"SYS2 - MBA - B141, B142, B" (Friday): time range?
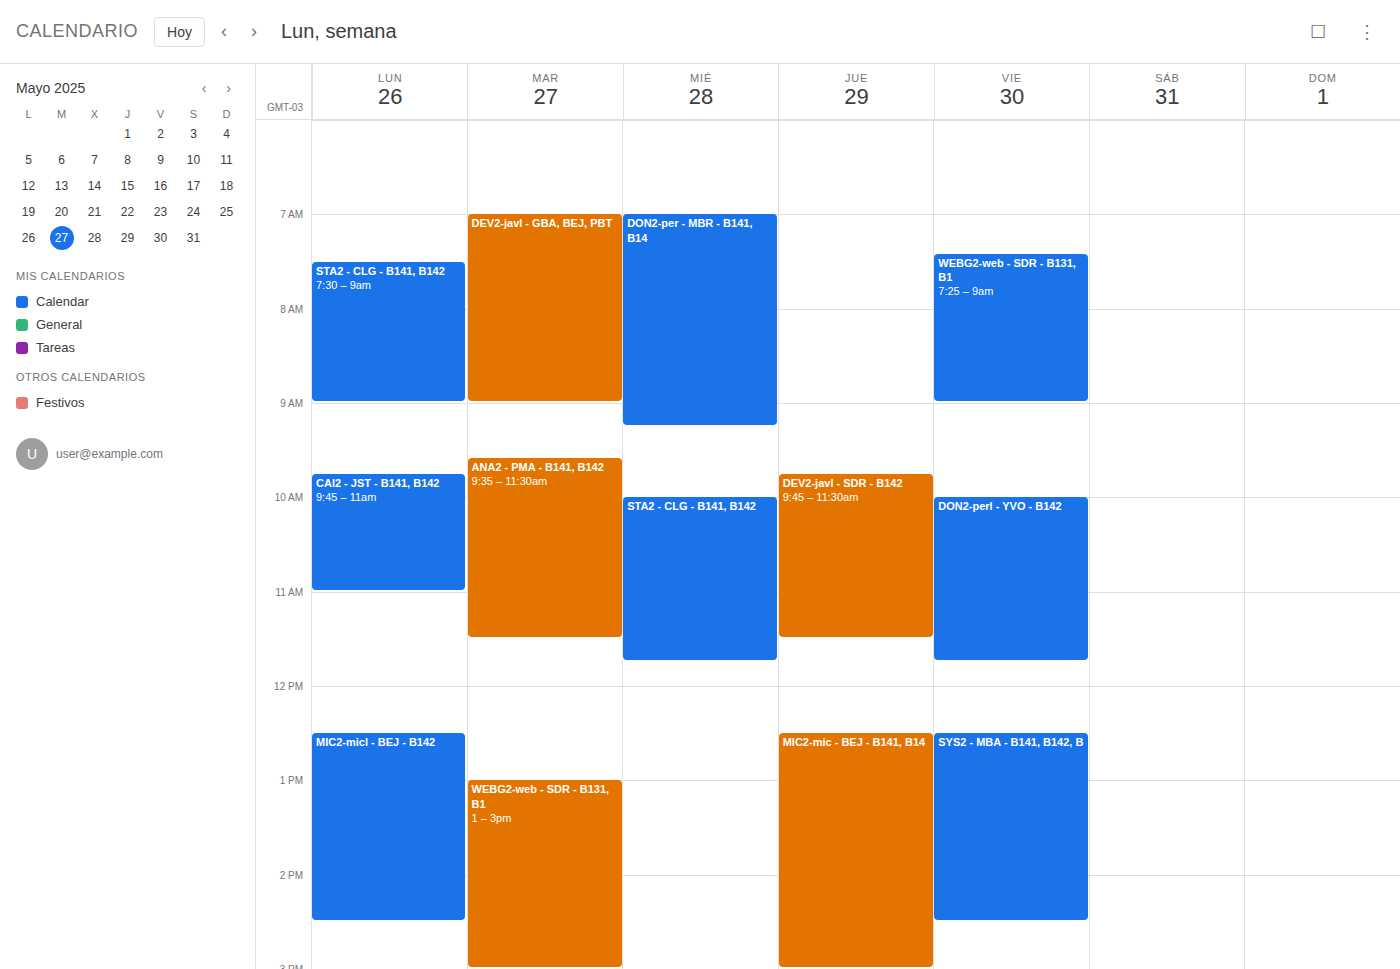
12:30 PM to 2:30 PM